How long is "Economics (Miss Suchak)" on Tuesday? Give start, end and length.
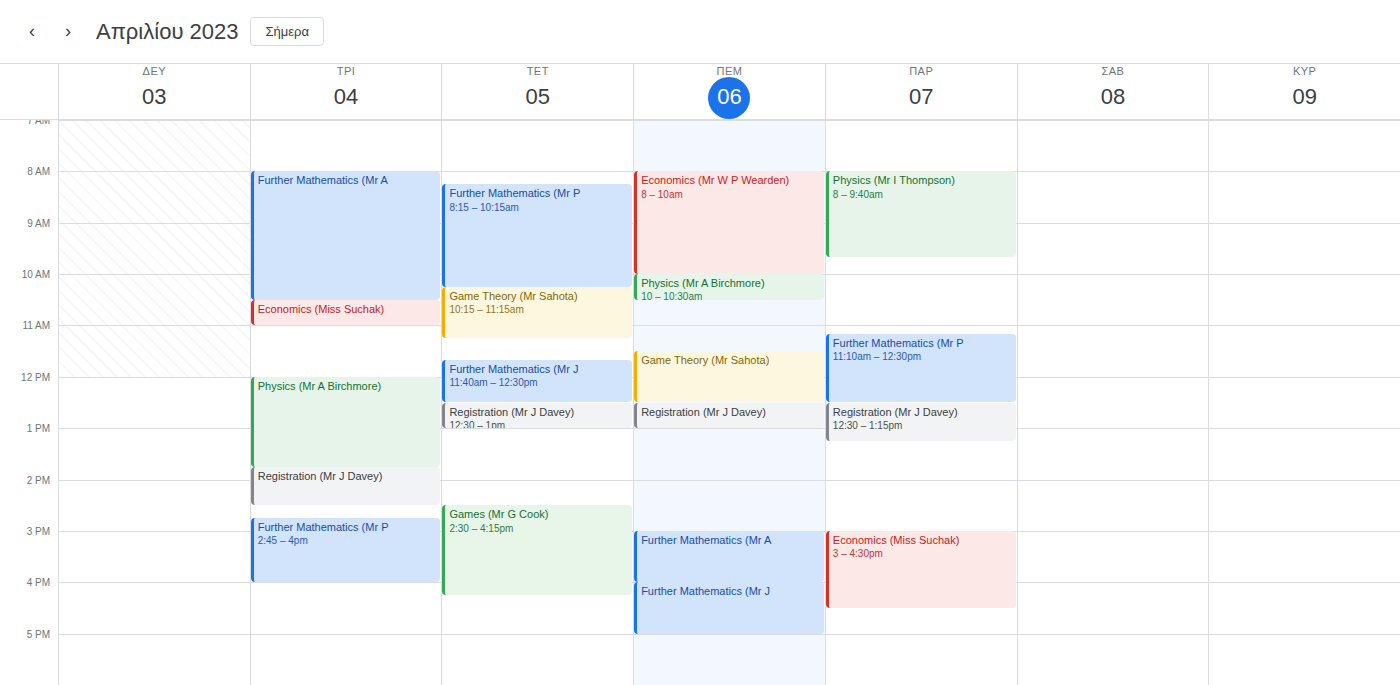
10:30 to 11:00, 30 minutes